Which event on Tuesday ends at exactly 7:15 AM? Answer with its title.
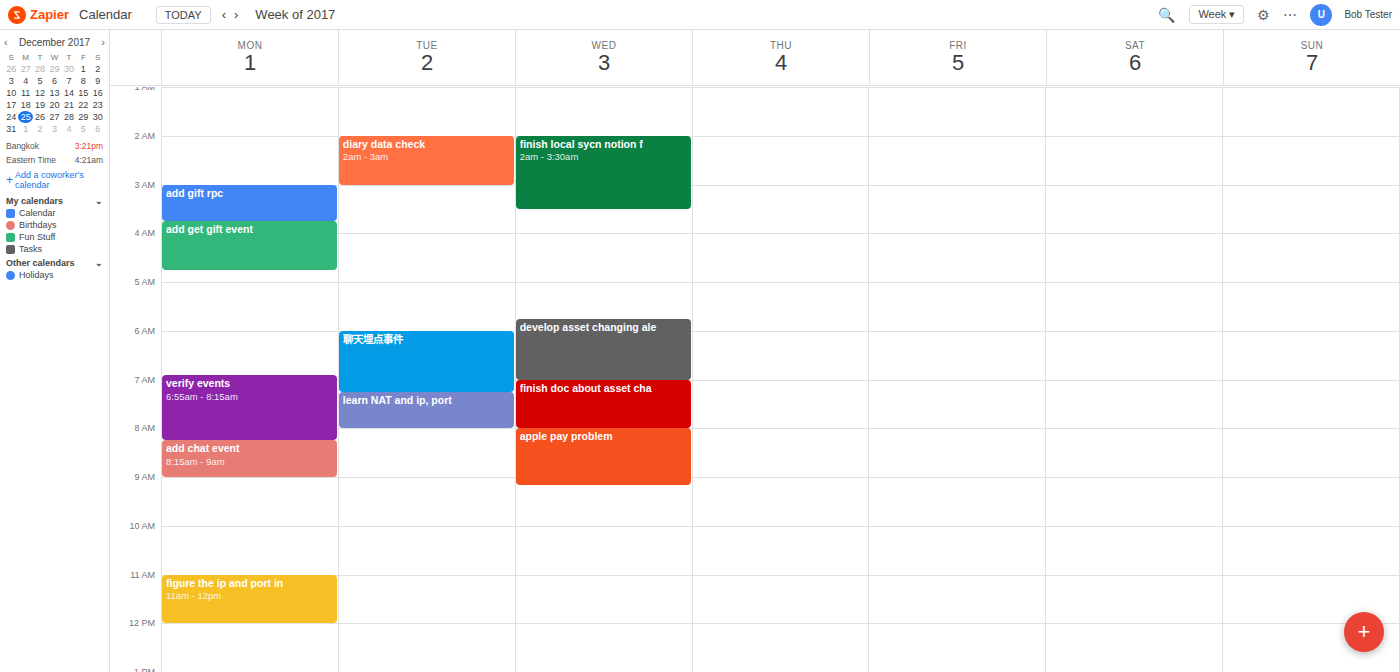
"聊天埋点事件"